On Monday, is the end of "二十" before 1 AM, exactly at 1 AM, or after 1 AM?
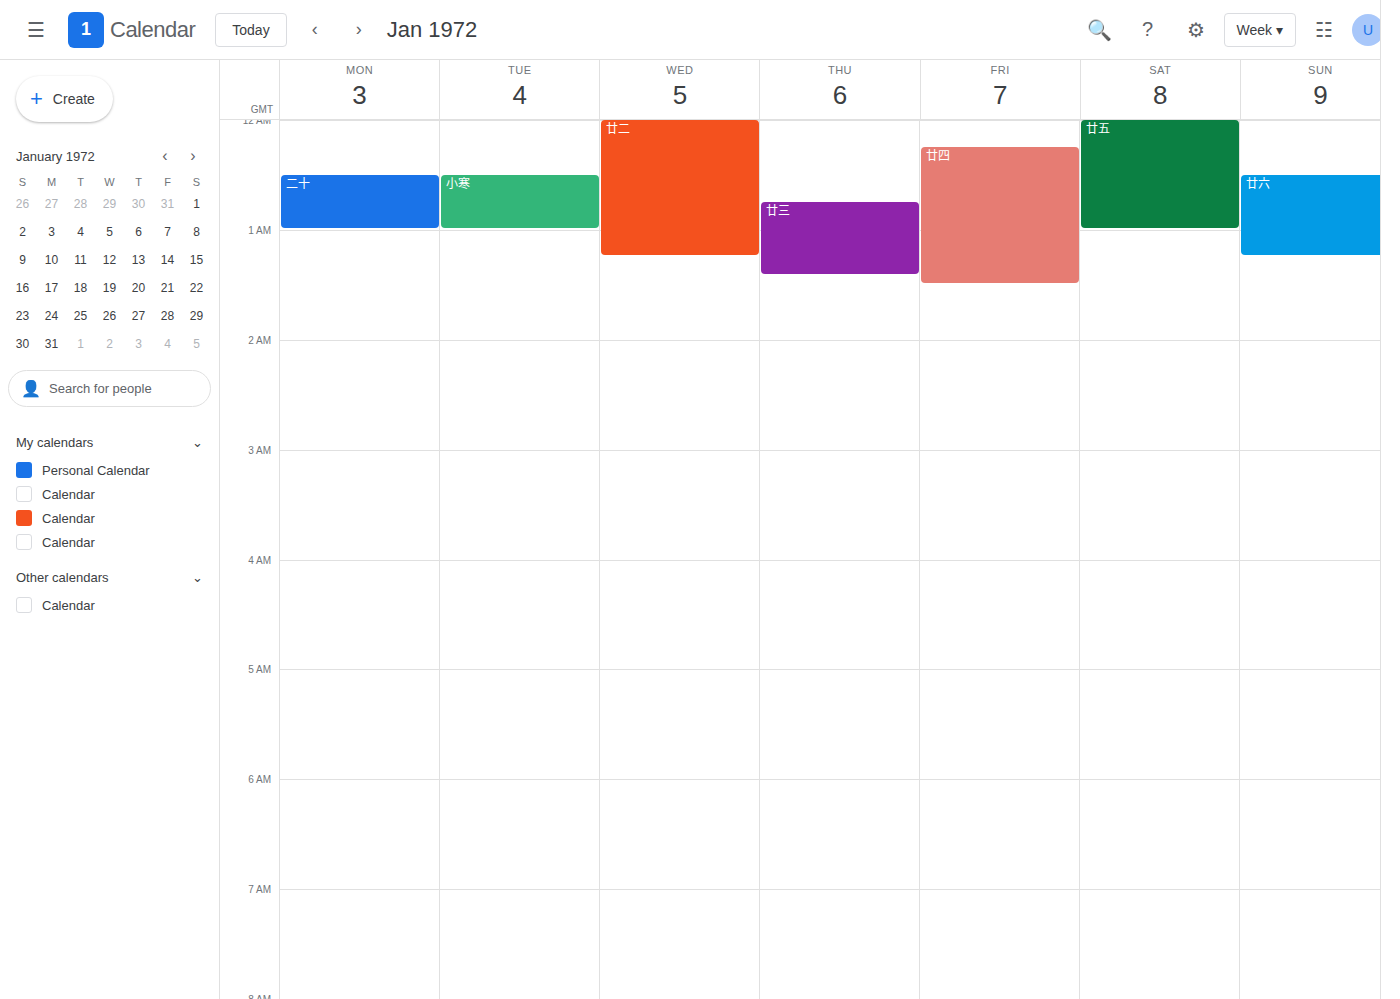
1:00 AM -- exactly at 1 AM, on the 1 AM line.